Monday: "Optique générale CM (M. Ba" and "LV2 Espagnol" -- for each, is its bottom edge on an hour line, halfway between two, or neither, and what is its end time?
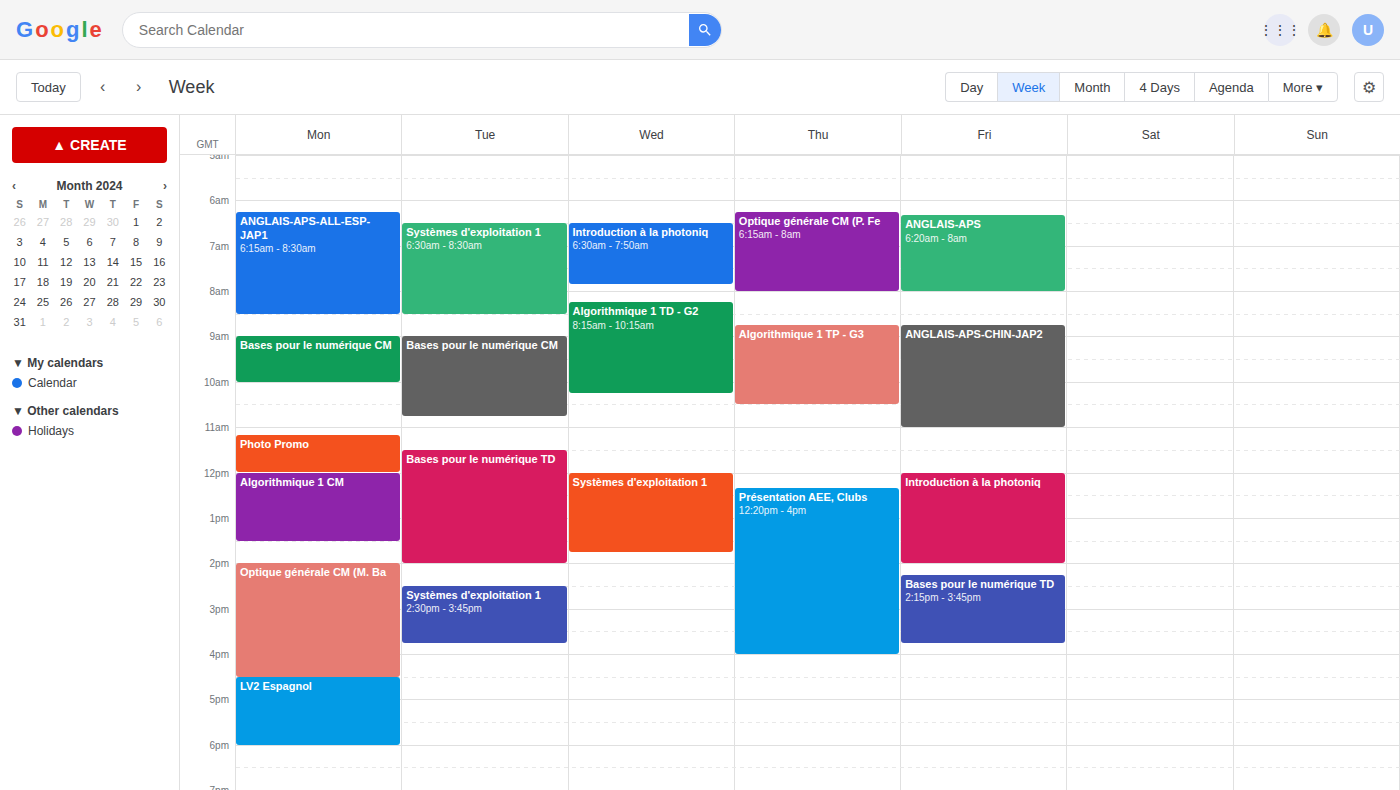
"Optique générale CM (M. Ba": 4:30 PM, halfway between the 4 PM and 5 PM lines. "LV2 Espagnol": 6:00 PM, exactly on the 6 PM line.